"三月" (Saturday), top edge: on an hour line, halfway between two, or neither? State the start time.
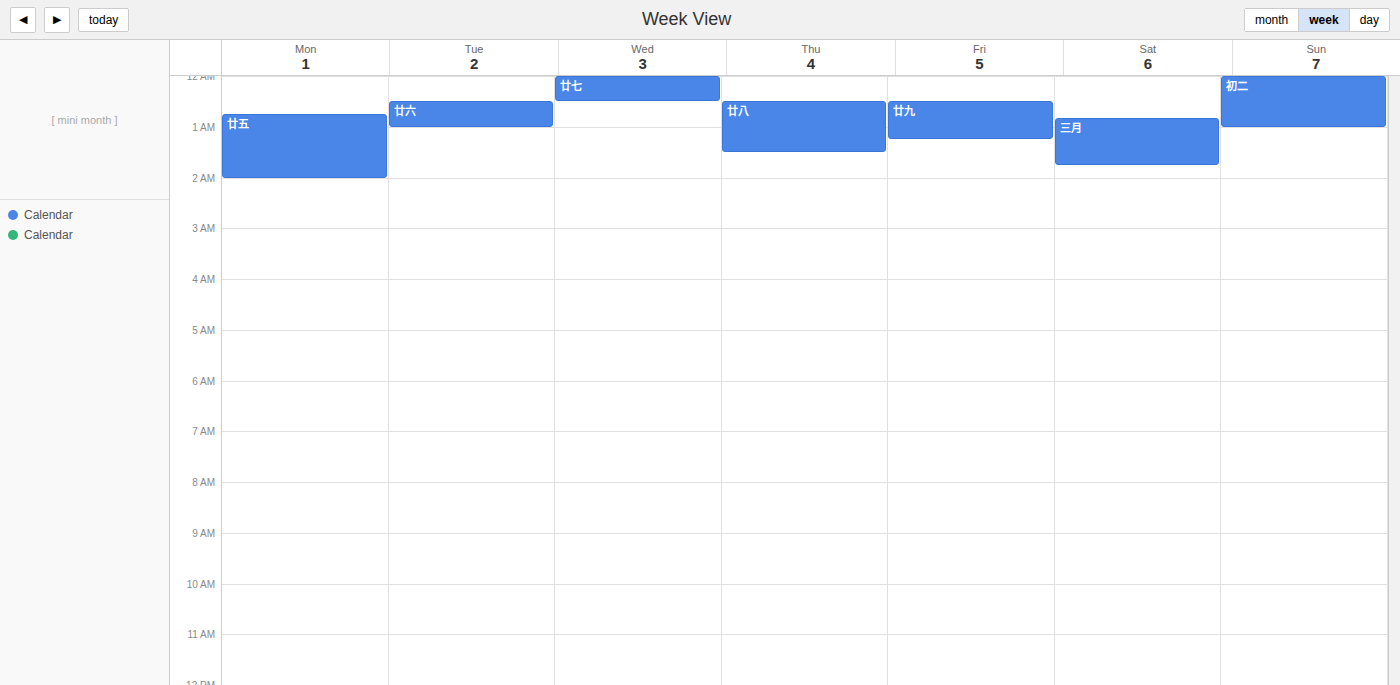
12:50 AM -- neither: 50 minutes below the 12 AM line and 10 minutes above the 1 AM line.